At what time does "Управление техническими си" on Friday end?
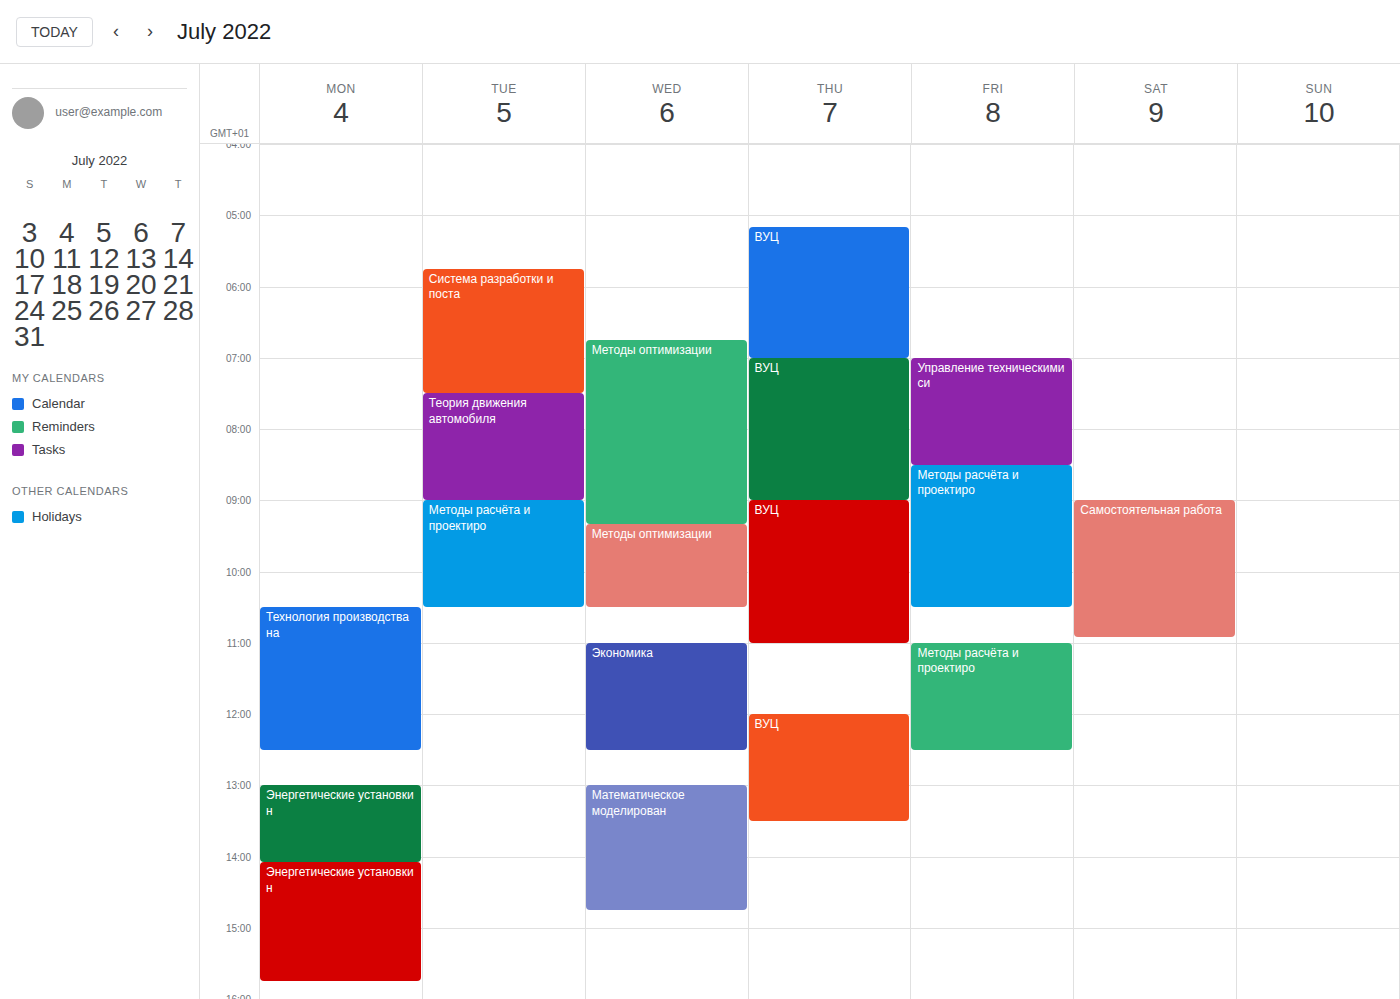
8:30 AM